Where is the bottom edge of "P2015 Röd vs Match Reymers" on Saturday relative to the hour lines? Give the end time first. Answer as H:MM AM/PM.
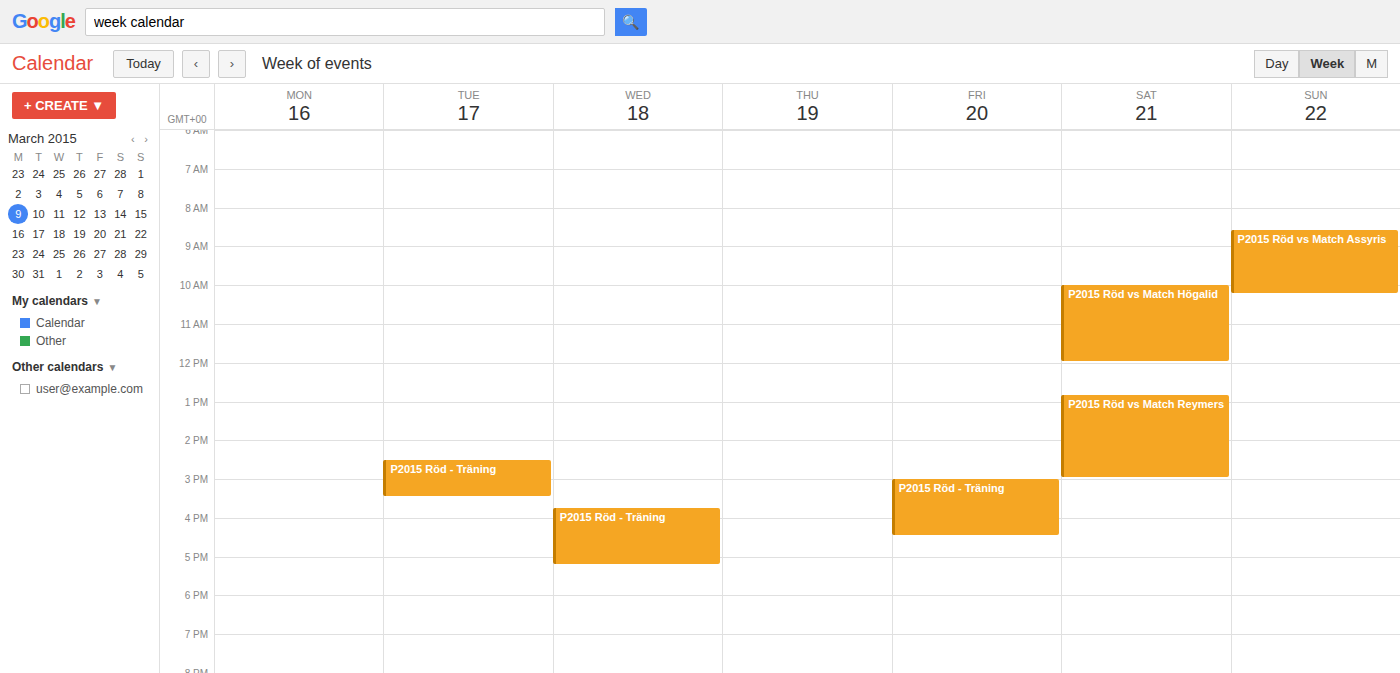
3:00 PM -- exactly on the 3 PM line.